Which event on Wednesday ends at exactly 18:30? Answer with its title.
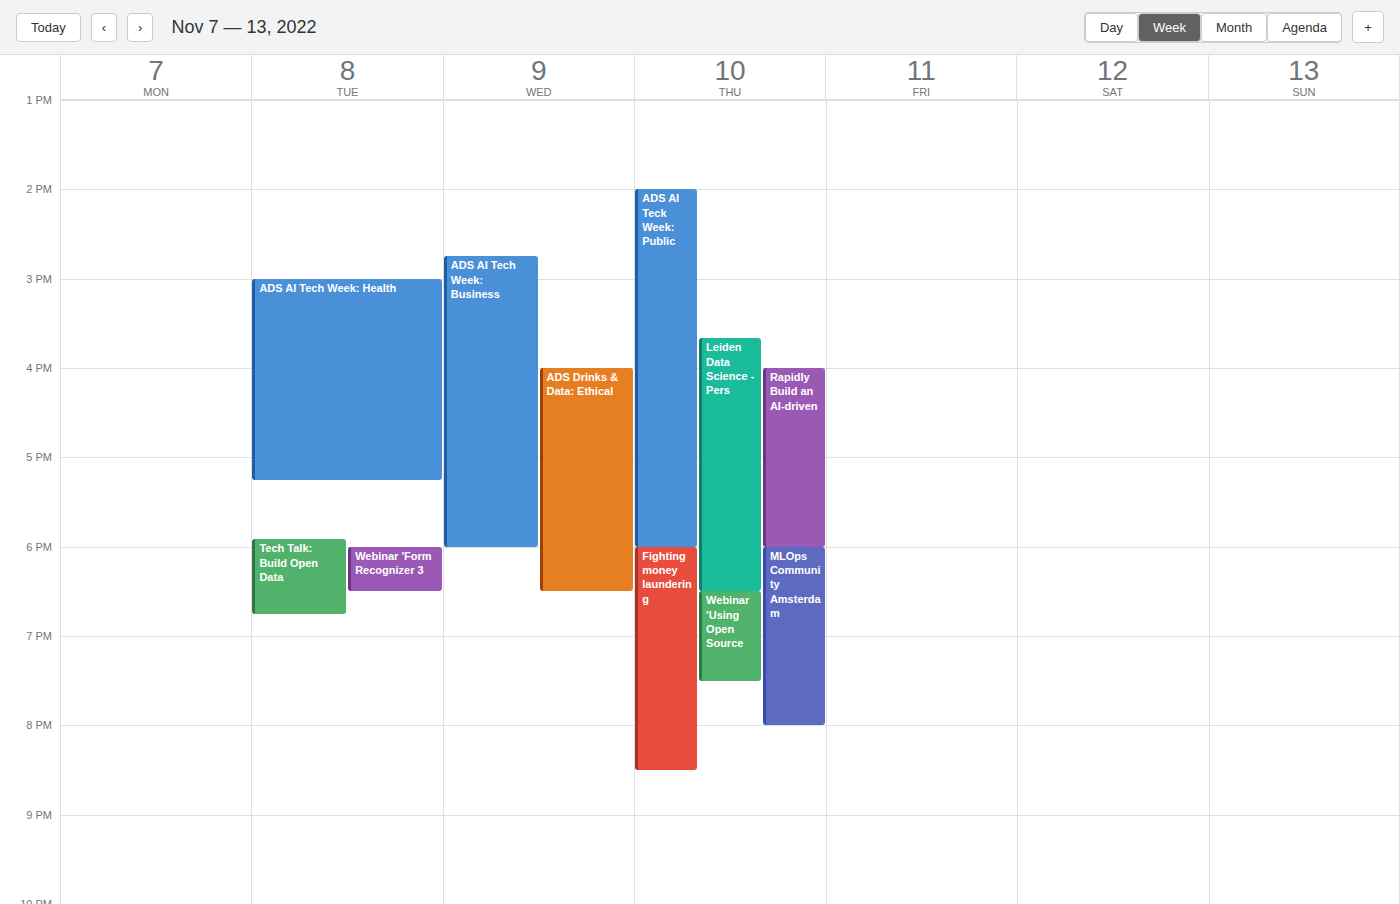
"ADS Drinks & Data: Ethical"